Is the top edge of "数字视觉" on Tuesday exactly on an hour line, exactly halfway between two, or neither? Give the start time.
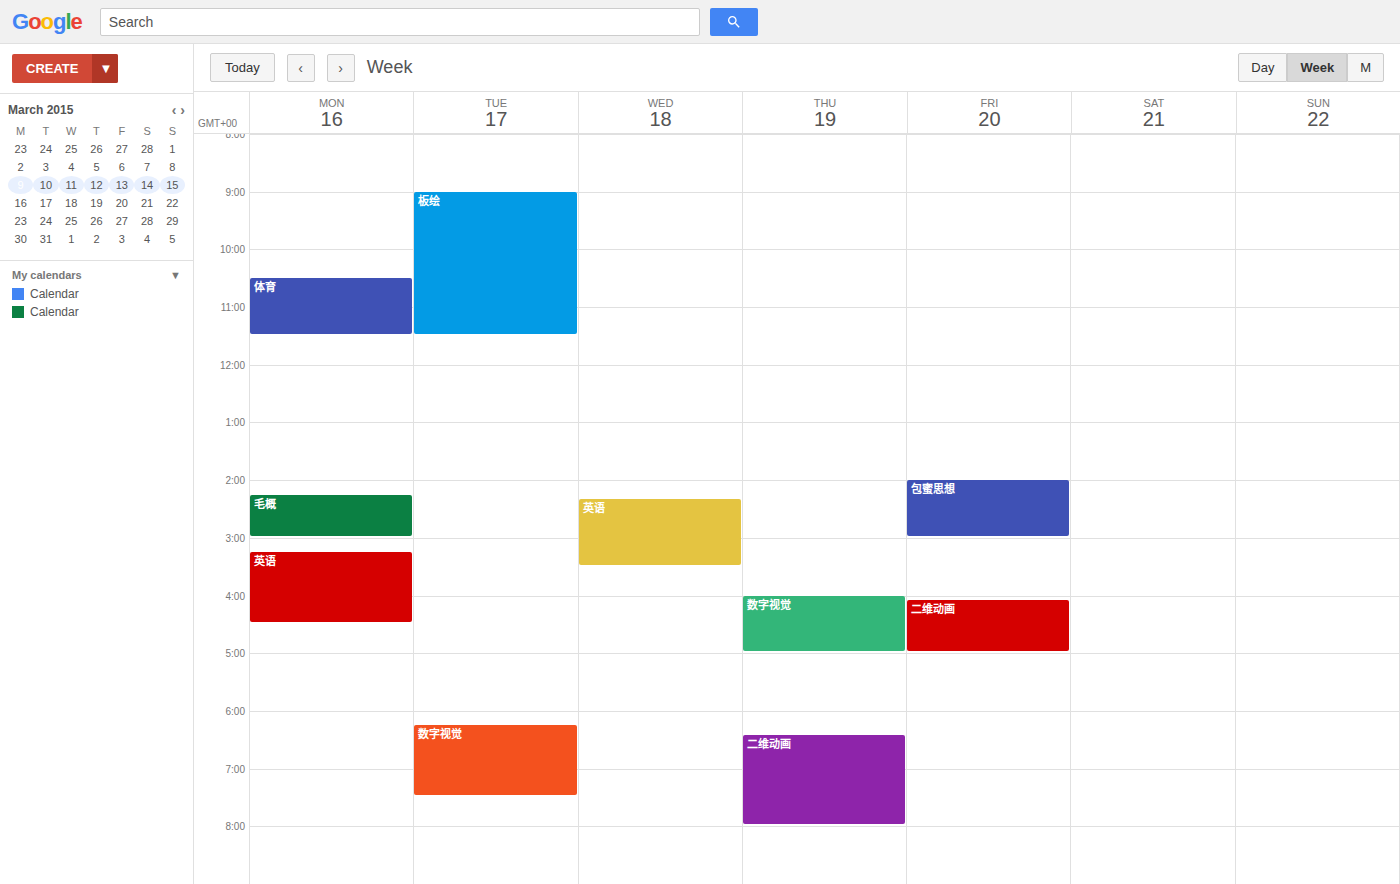
18:15 -- neither: a quarter of the way from the 18:00 line to the 19:00 line.